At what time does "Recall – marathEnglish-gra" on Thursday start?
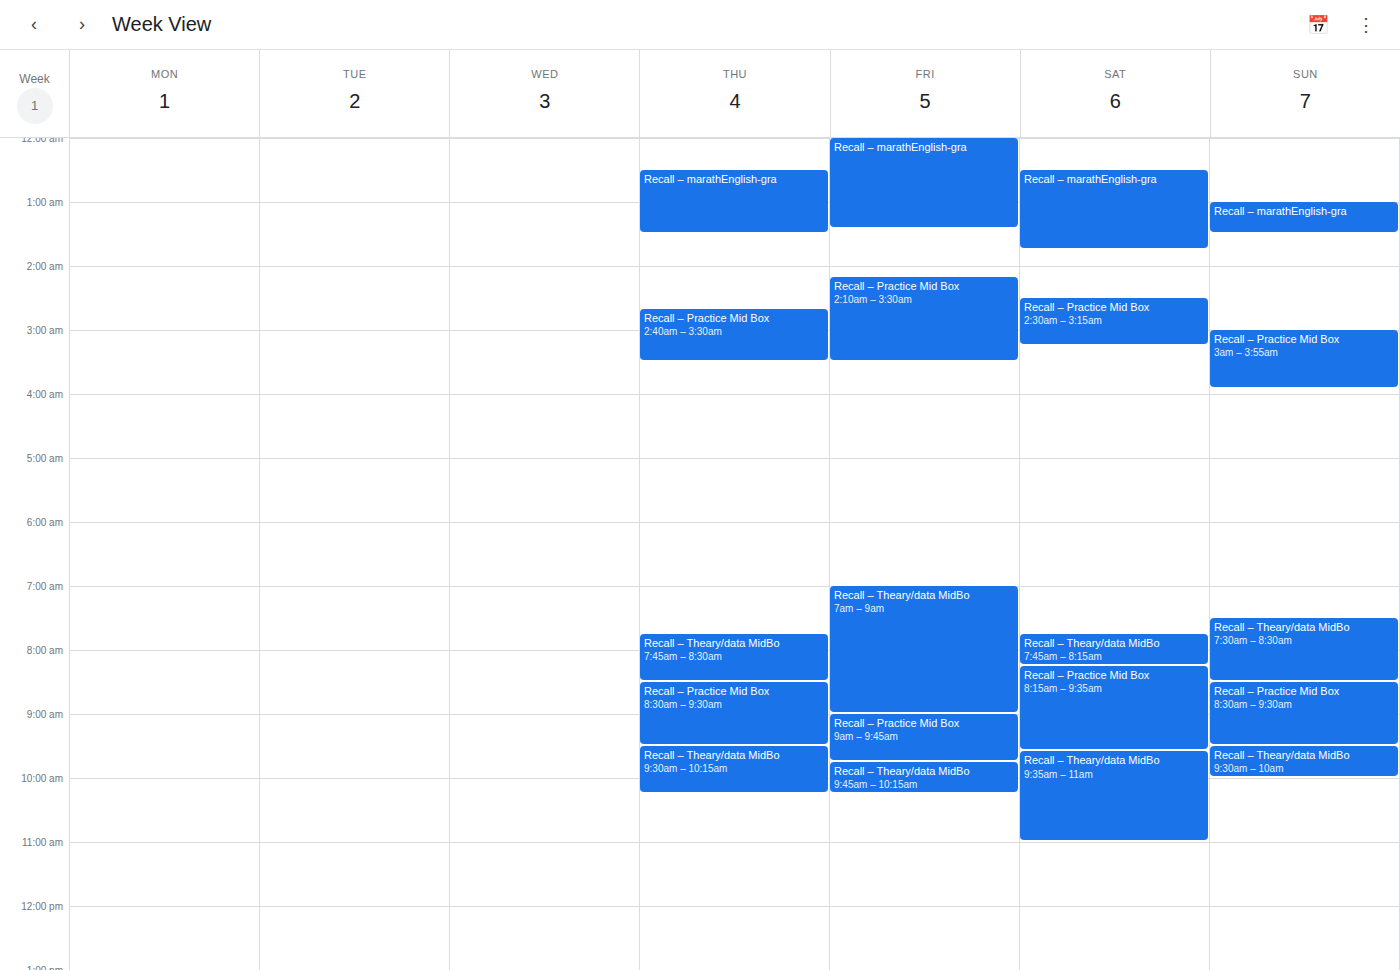
12:30 AM